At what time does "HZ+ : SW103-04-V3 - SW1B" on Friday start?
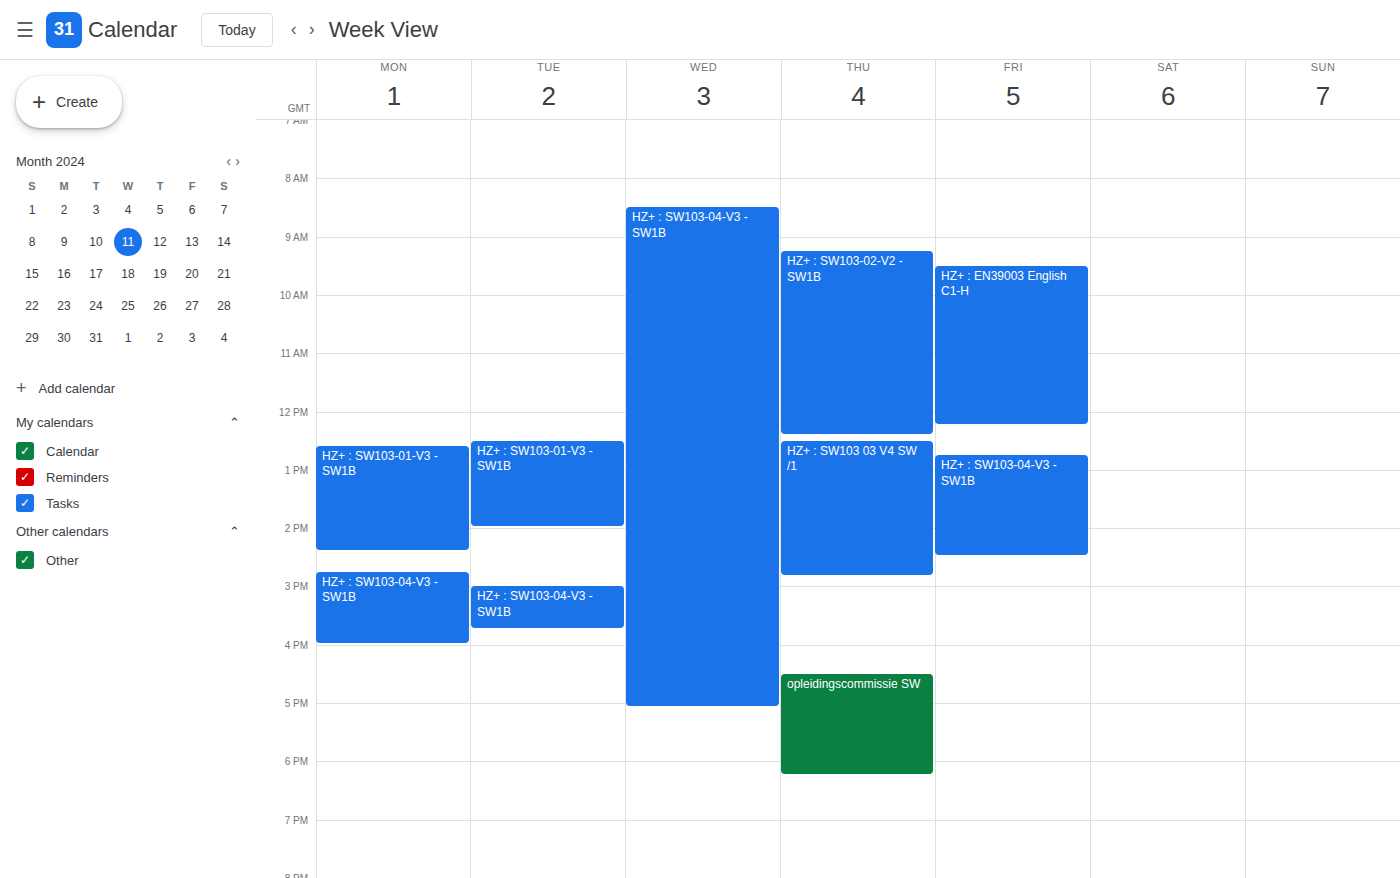
12:45